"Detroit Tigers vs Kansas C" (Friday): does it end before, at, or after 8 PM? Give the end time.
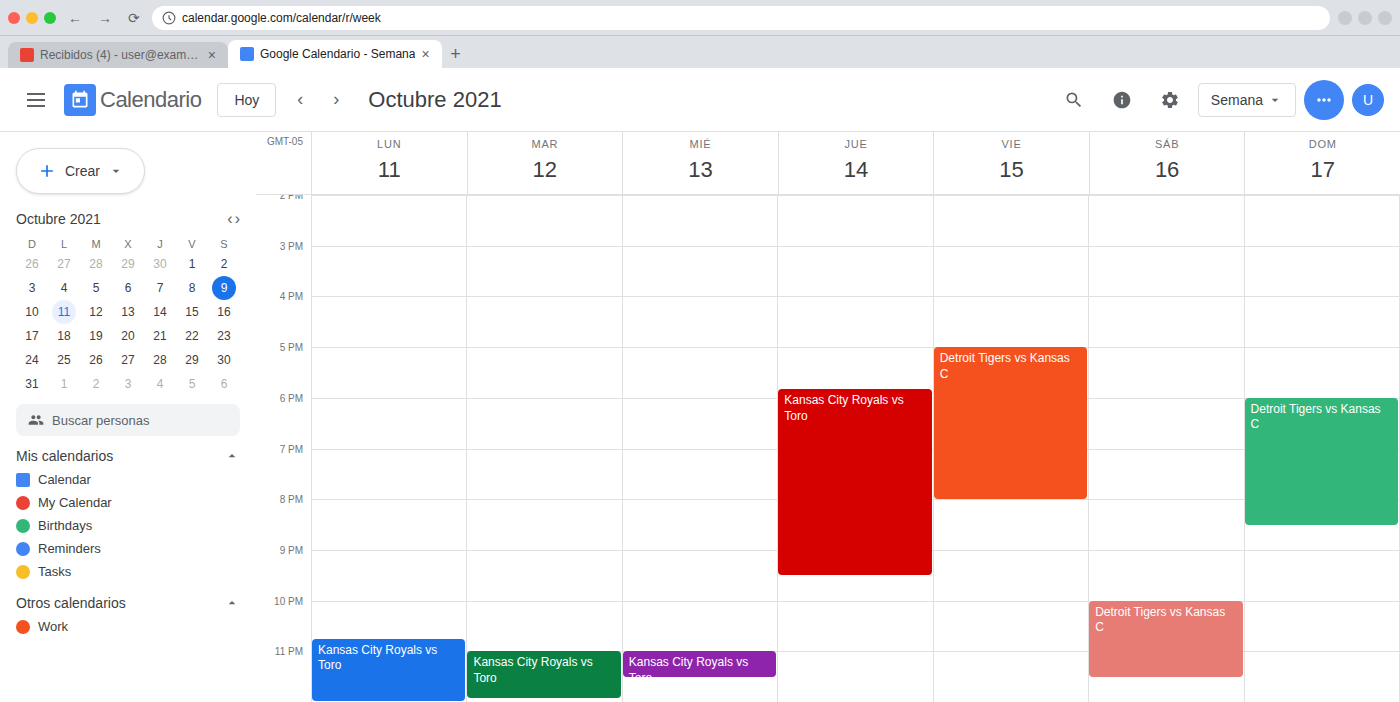
8:00 PM -- exactly at 8 PM, on the 8 PM line.